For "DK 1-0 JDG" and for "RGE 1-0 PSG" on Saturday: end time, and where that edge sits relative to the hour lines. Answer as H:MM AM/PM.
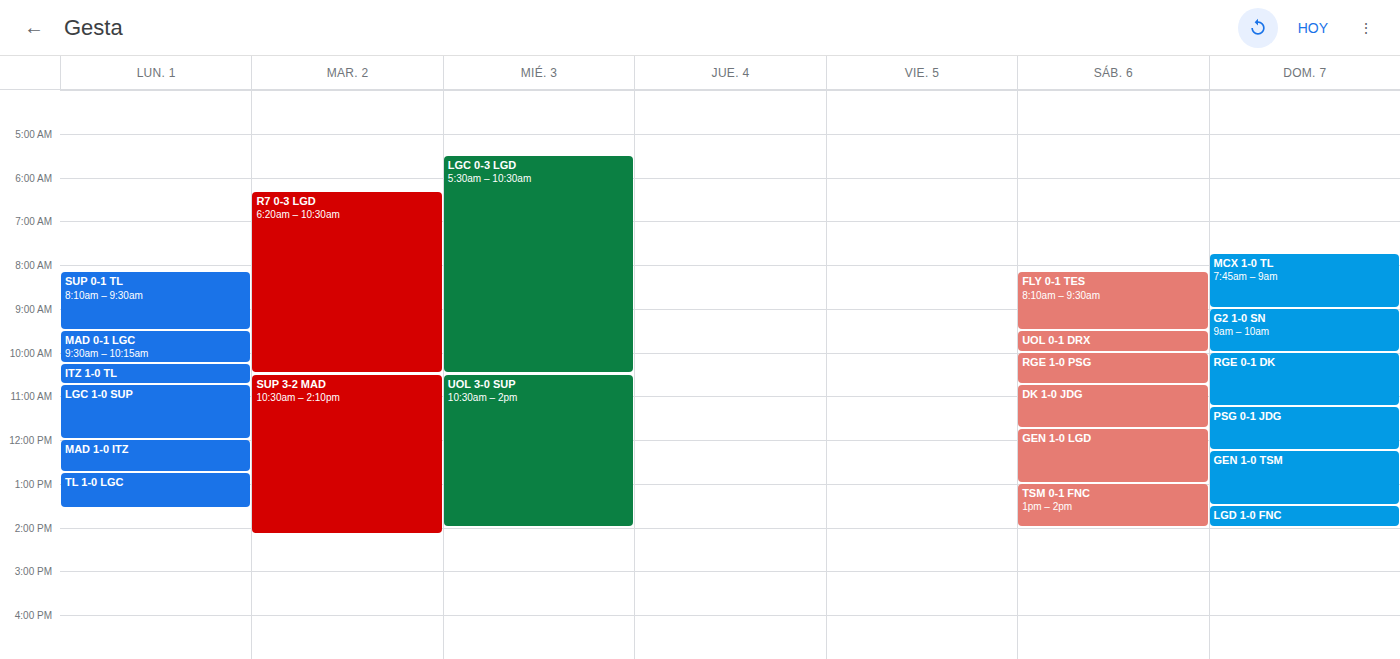
"DK 1-0 JDG": 11:45 AM, neither: three quarters of the way from the 11 AM line to the 12 PM line. "RGE 1-0 PSG": 10:45 AM, neither: three quarters of the way from the 10 AM line to the 11 AM line.